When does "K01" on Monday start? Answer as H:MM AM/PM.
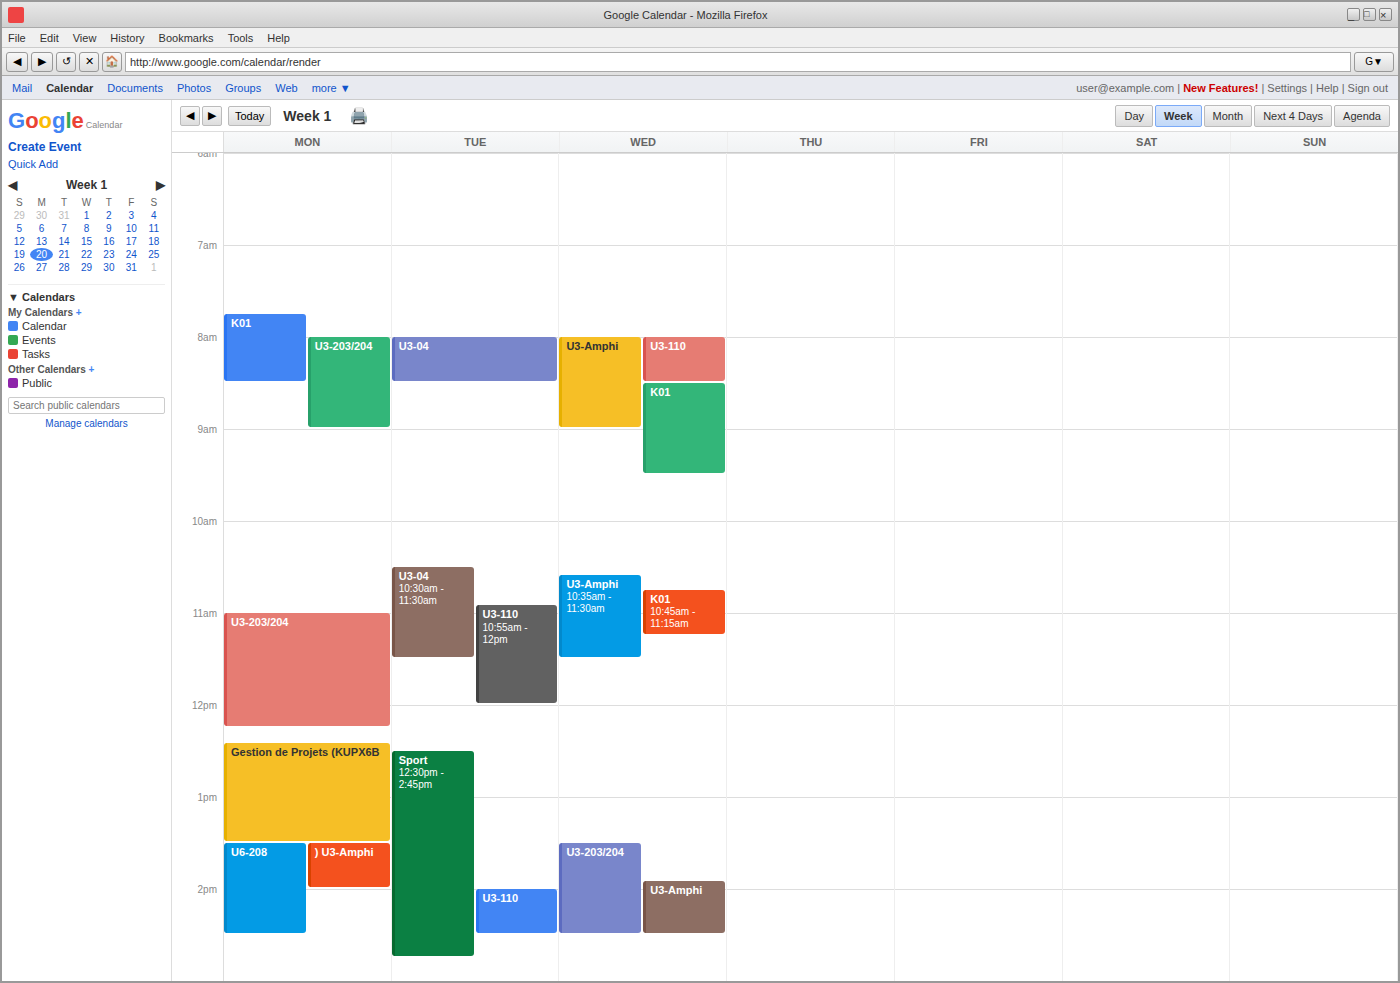
7:45 AM